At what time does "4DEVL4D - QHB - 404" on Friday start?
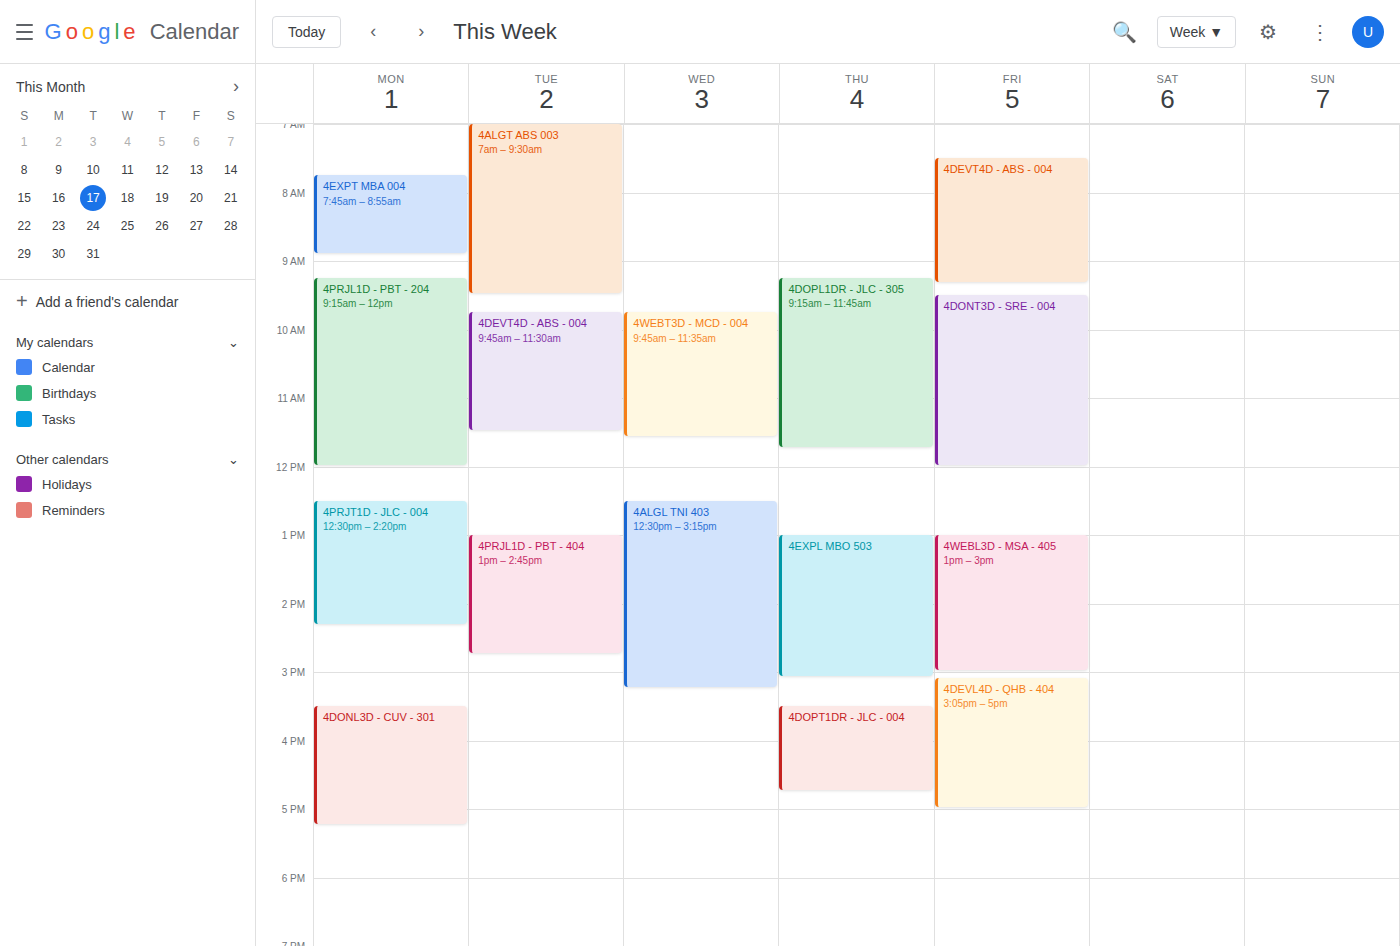
3:05 PM